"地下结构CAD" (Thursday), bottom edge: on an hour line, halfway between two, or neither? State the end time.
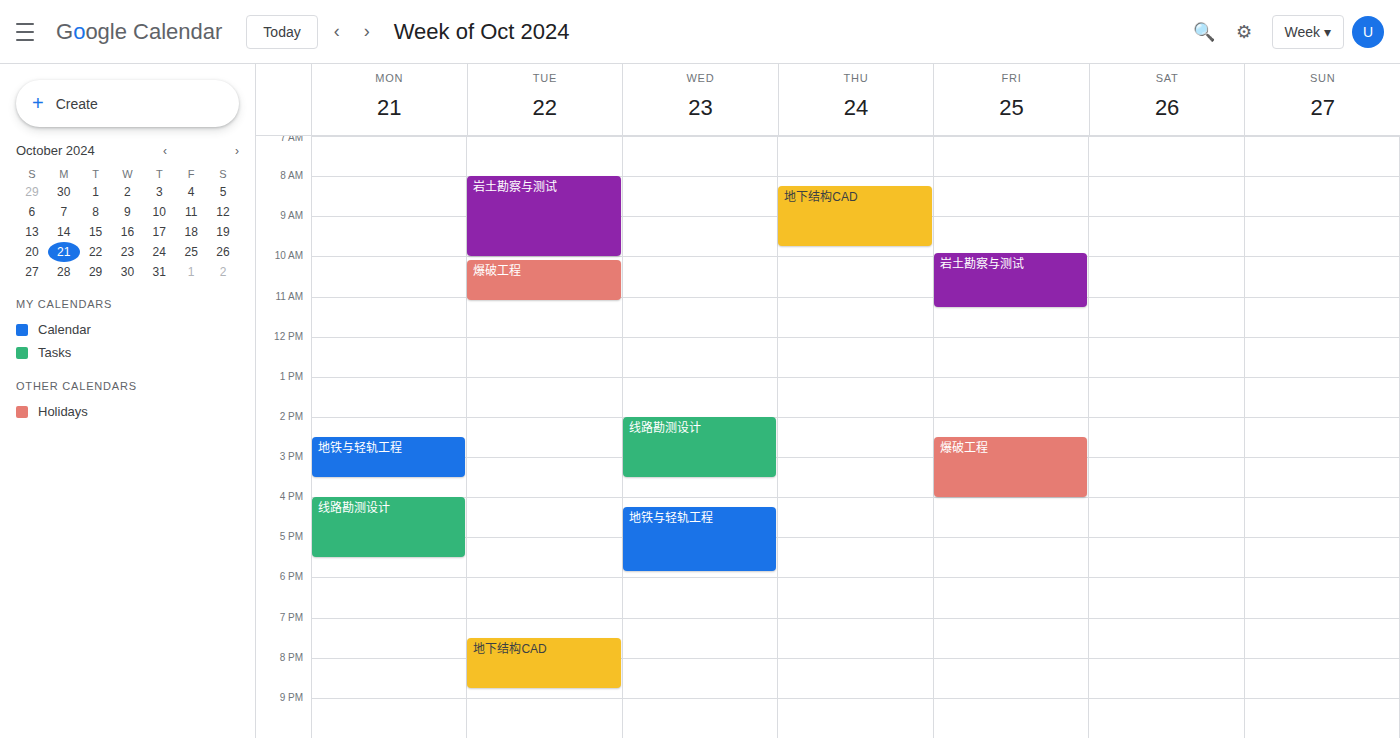
09:45 -- neither: three quarters of the way from the 09:00 line to the 10:00 line.